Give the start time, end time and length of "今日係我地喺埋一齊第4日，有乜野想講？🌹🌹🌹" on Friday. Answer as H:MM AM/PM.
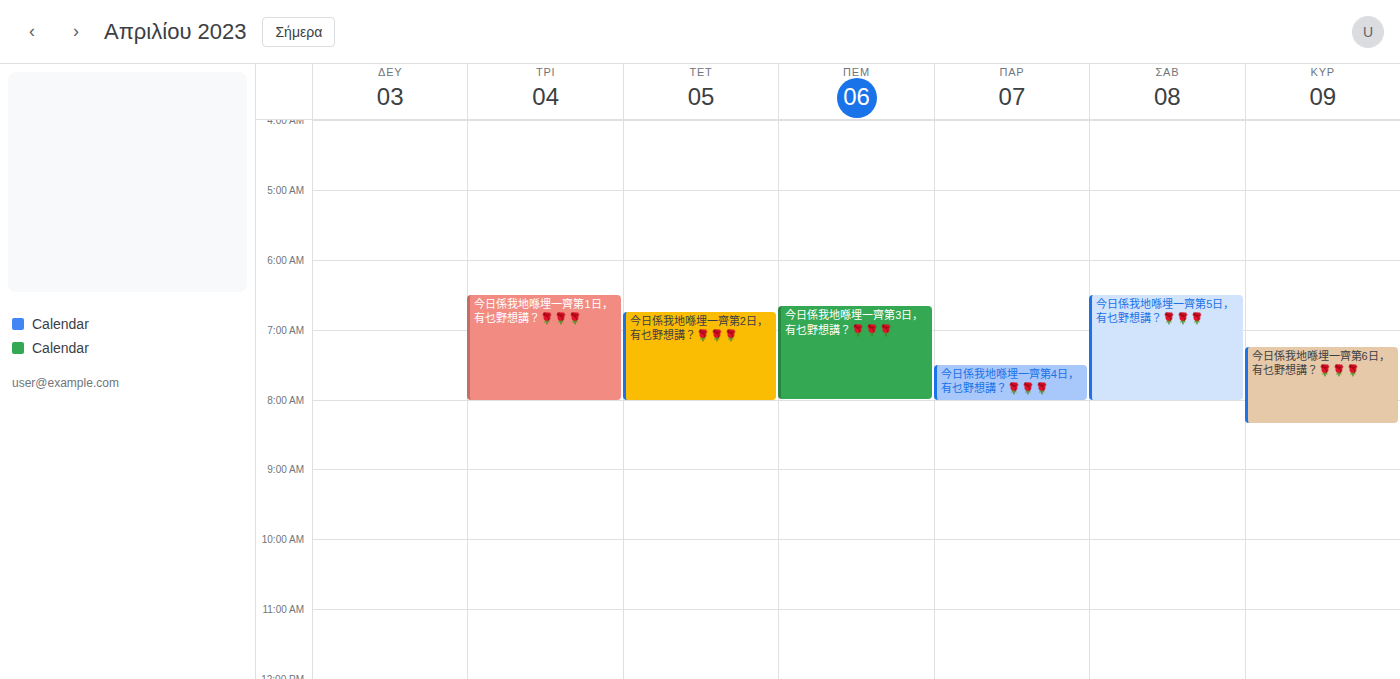
7:30 AM to 8:00 AM, 30 minutes